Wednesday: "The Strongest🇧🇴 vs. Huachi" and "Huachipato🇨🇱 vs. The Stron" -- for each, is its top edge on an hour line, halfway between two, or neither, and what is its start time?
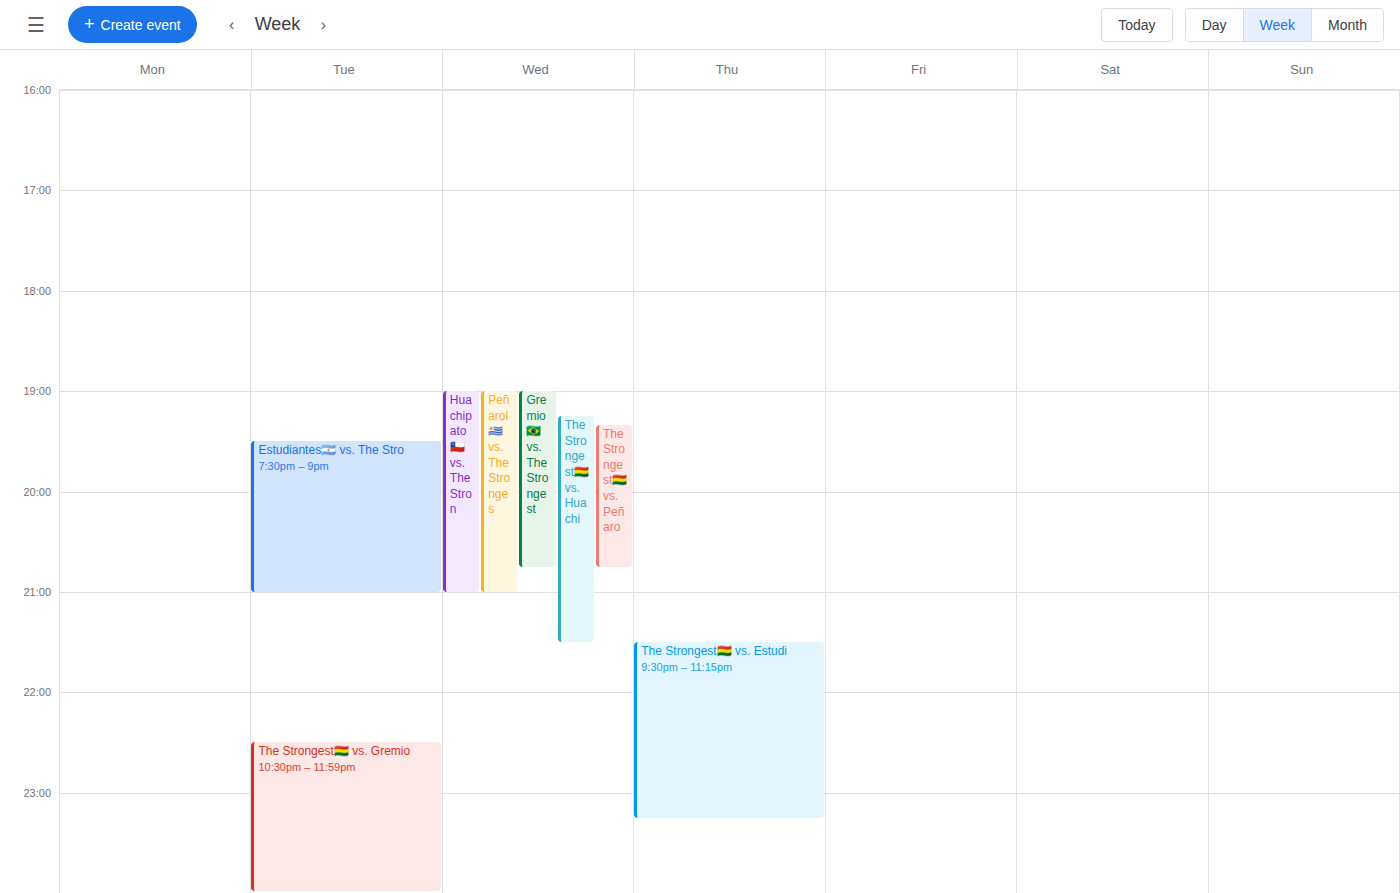
"The Strongest🇧🇴 vs. Huachi": 7:15 PM, neither: a quarter of the way from the 7 PM line to the 8 PM line. "Huachipato🇨🇱 vs. The Stron": 7:00 PM, exactly on the 7 PM line.